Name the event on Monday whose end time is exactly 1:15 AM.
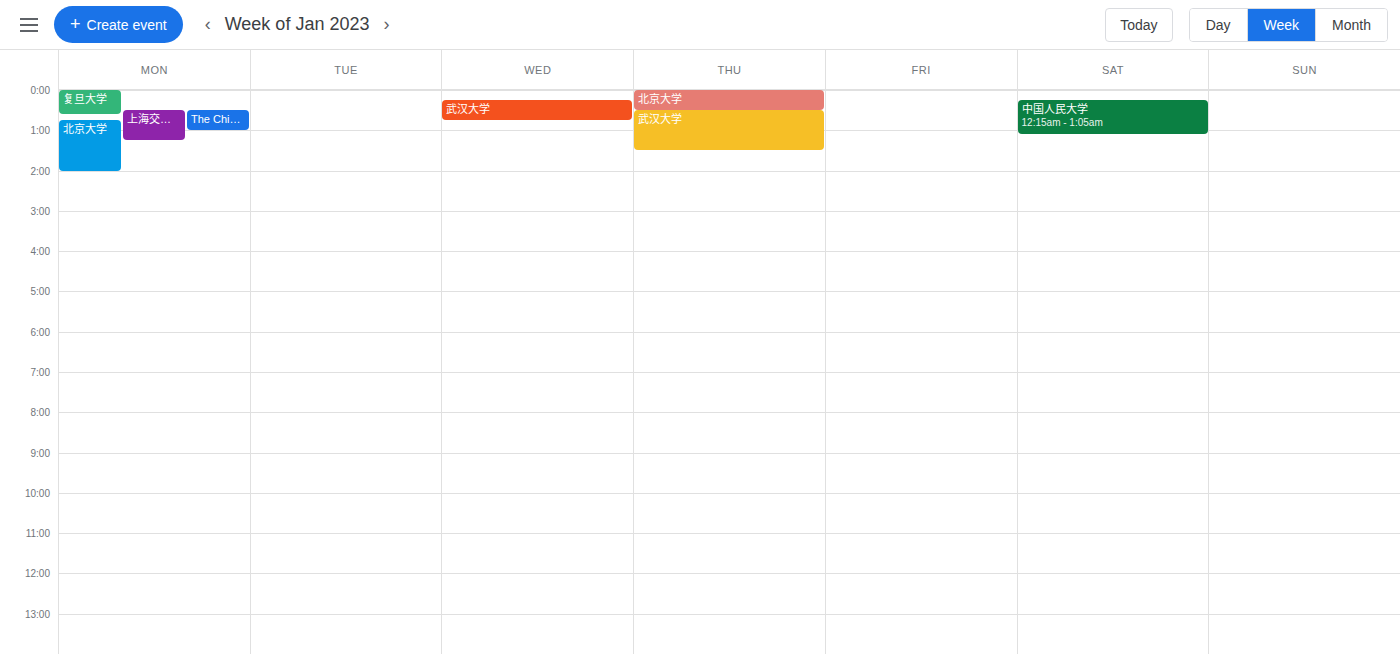
"上海交通大学"